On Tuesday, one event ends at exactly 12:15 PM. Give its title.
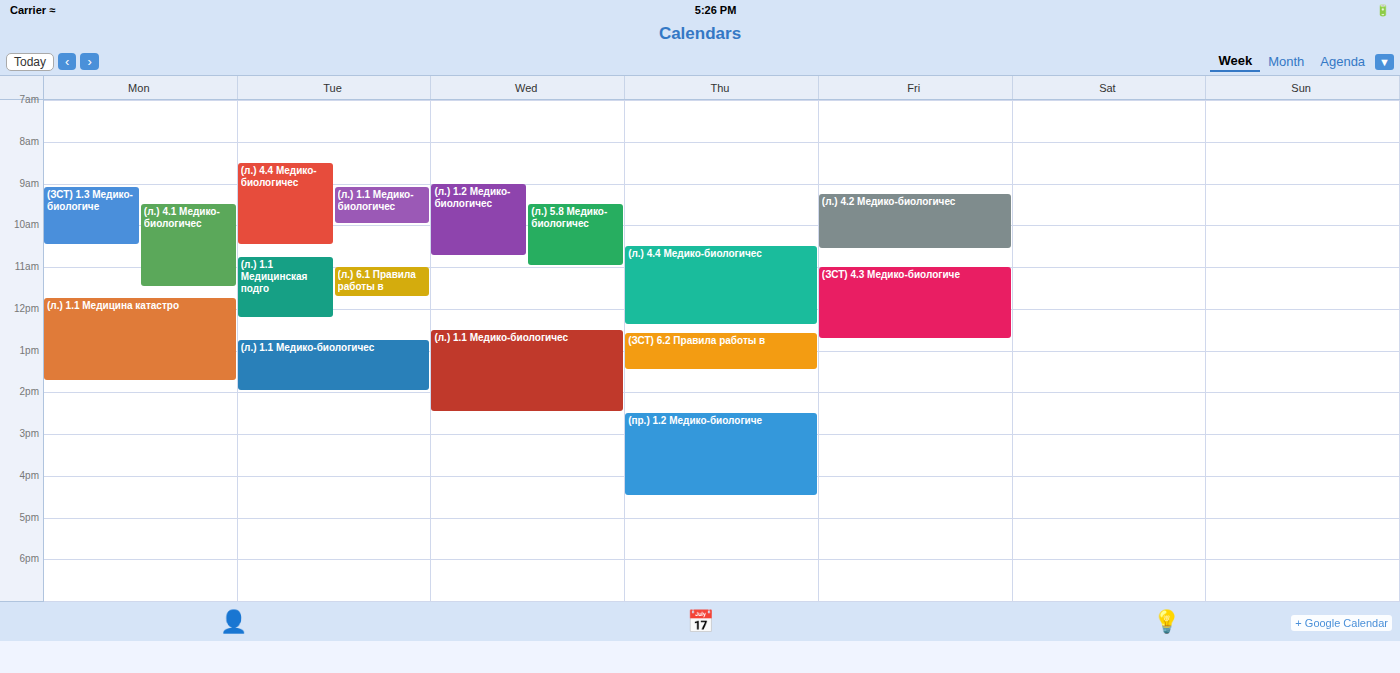
"(л.) 1.1 Медицинская подго"